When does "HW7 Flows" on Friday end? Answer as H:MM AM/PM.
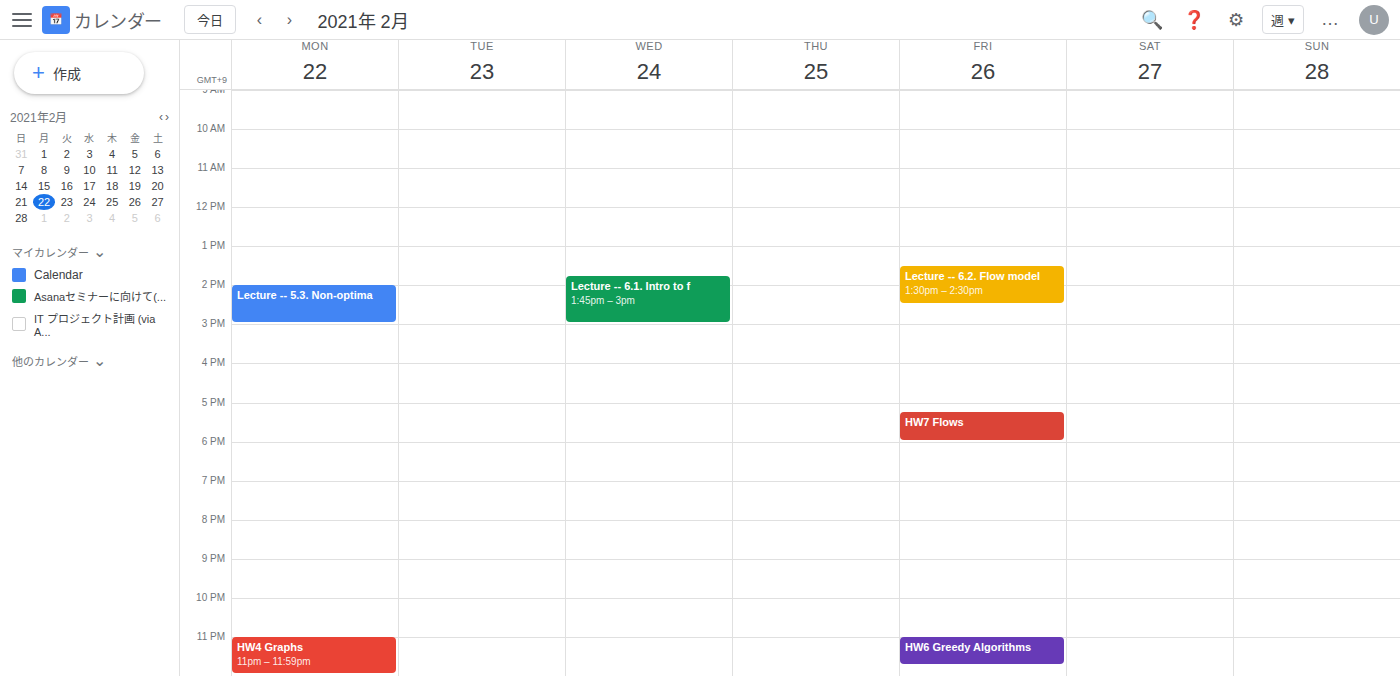
6:00 PM